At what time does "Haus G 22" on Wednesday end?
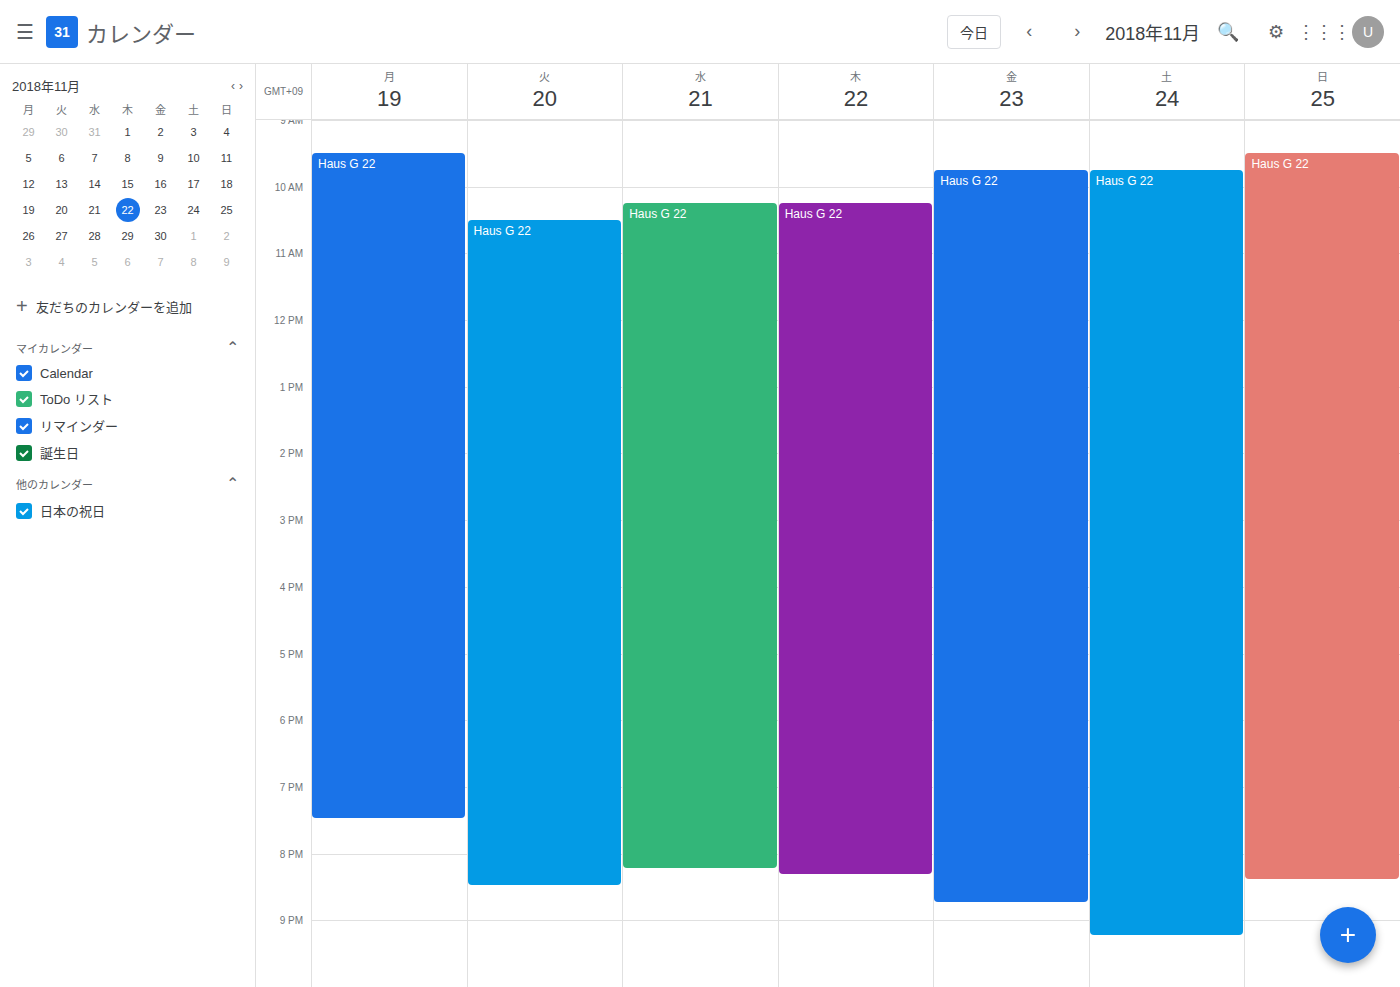
20:15